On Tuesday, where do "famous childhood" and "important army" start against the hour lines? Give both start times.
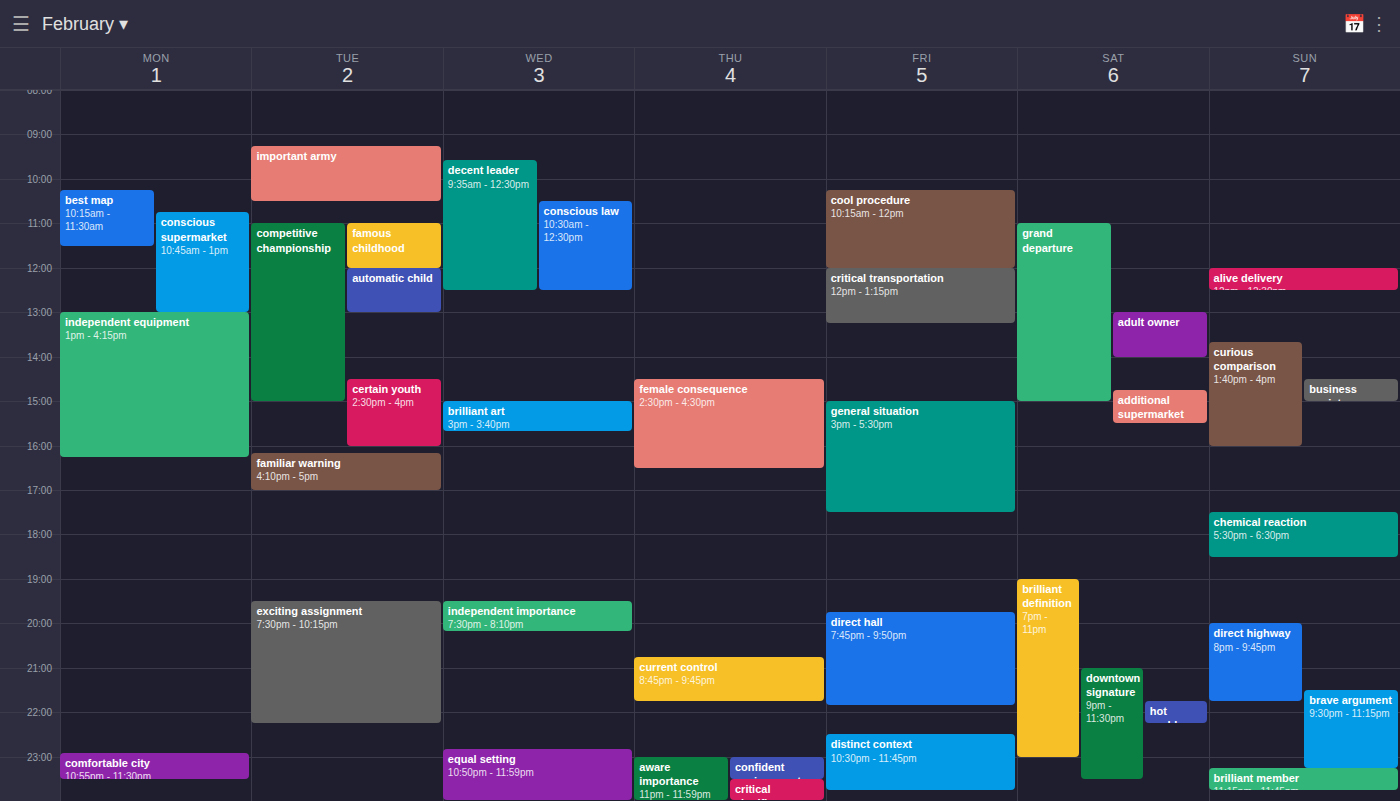
"famous childhood": 11:00, exactly on the 11:00 line. "important army": 09:15, neither: a quarter of the way from the 09:00 line to the 10:00 line.